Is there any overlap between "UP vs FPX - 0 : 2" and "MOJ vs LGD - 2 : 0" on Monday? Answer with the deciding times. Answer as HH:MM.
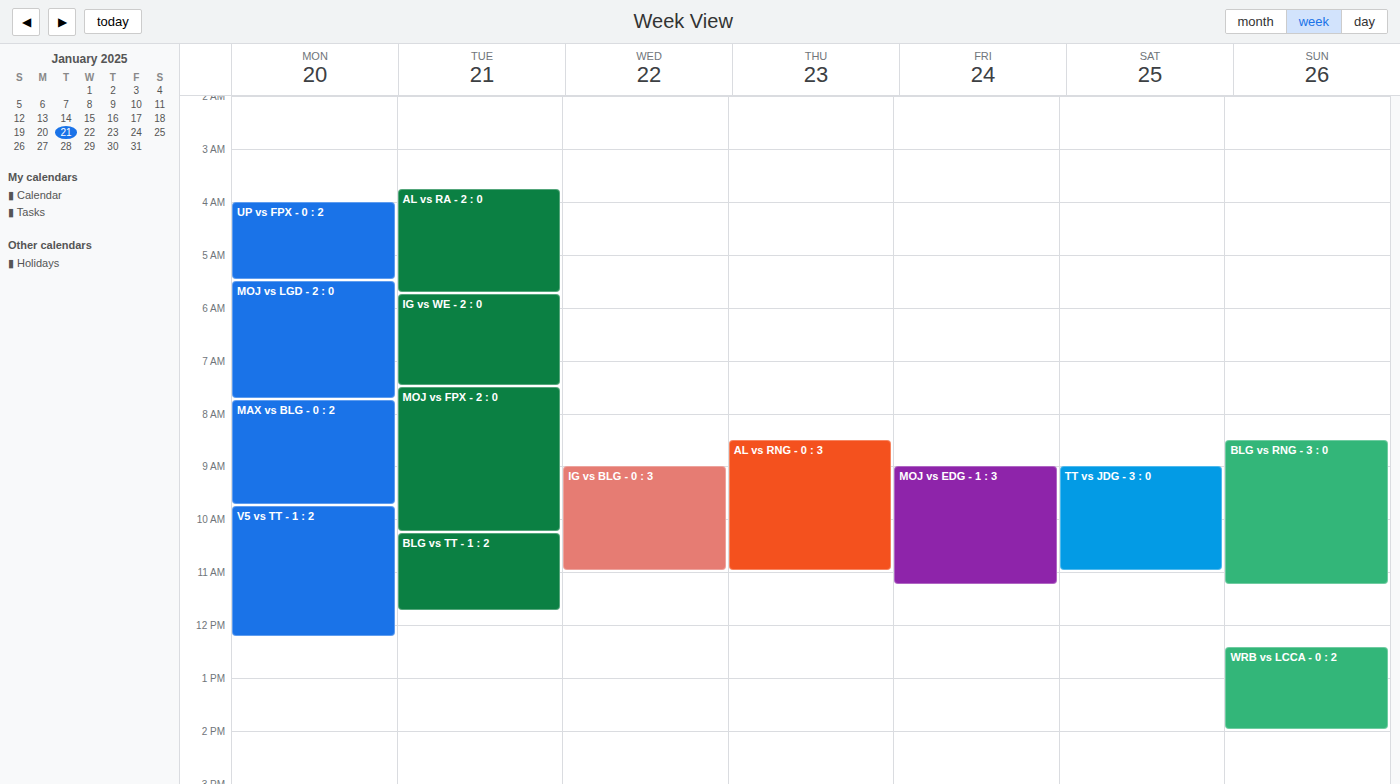
"UP vs FPX - 0 : 2" ends at 05:30, exactly when "MOJ vs LGD - 2 : 0" starts -- they touch but do not overlap.